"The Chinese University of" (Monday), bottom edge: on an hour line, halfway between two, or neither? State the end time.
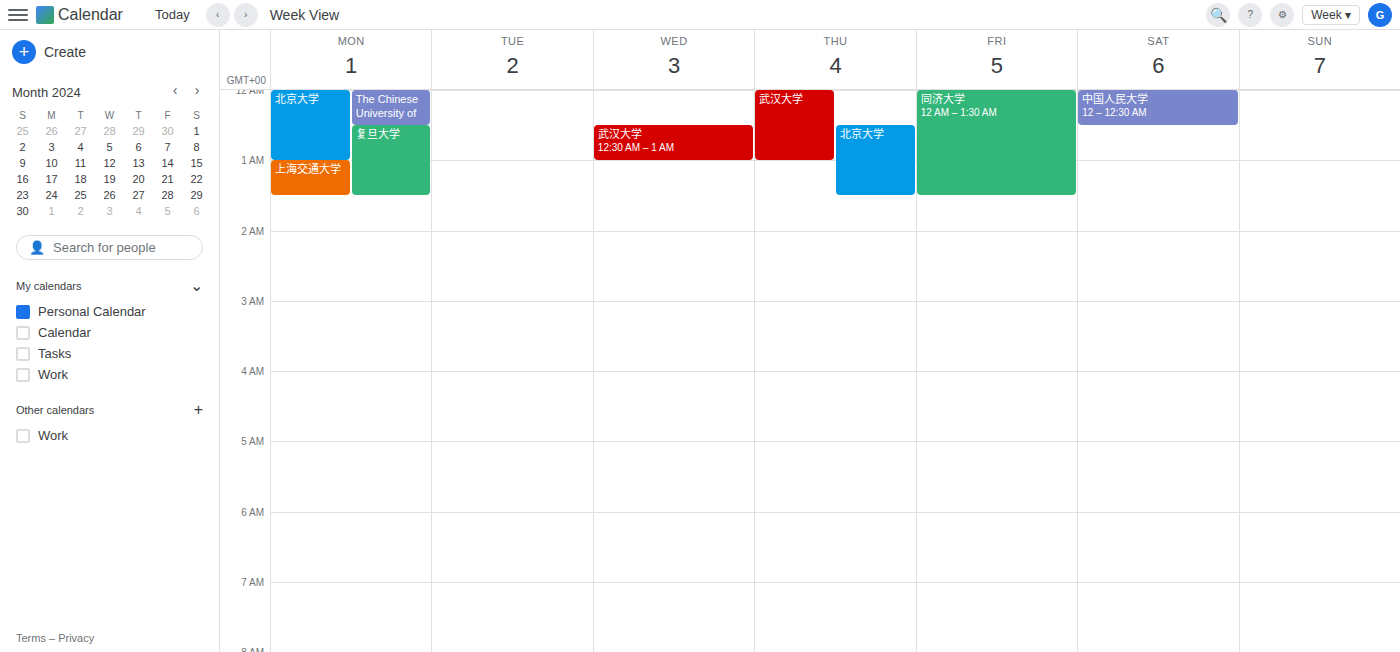
12:30 AM -- halfway between the 12 AM and 1 AM lines.